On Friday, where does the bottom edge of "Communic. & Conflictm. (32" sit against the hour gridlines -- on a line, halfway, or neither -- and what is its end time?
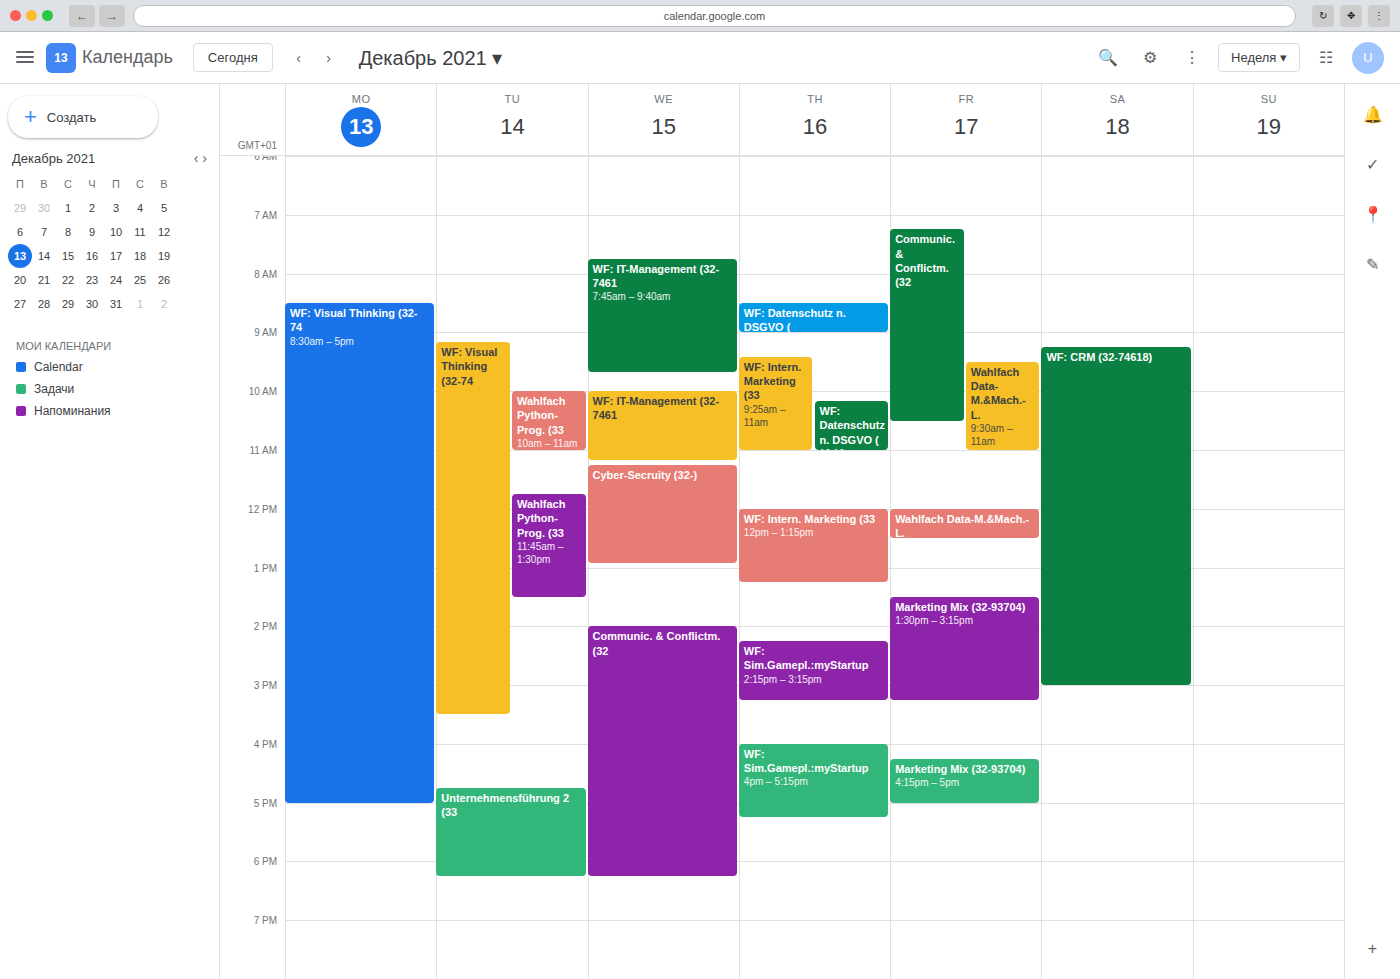
10:30 AM -- halfway between the 10 AM and 11 AM lines.